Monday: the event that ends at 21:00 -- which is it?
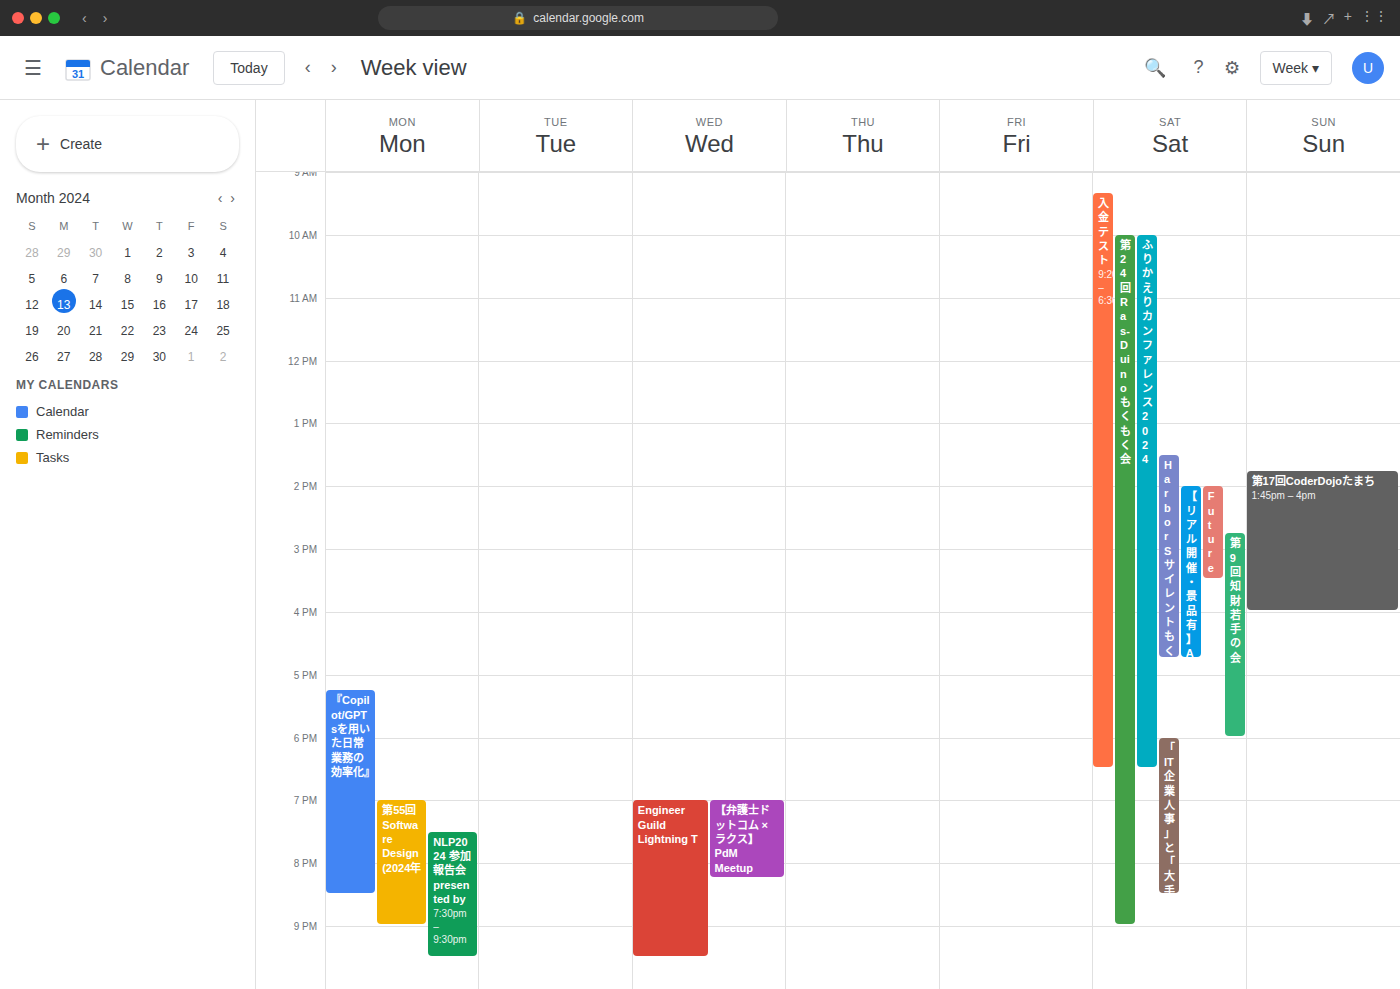
"第55回Software Design (2024年"